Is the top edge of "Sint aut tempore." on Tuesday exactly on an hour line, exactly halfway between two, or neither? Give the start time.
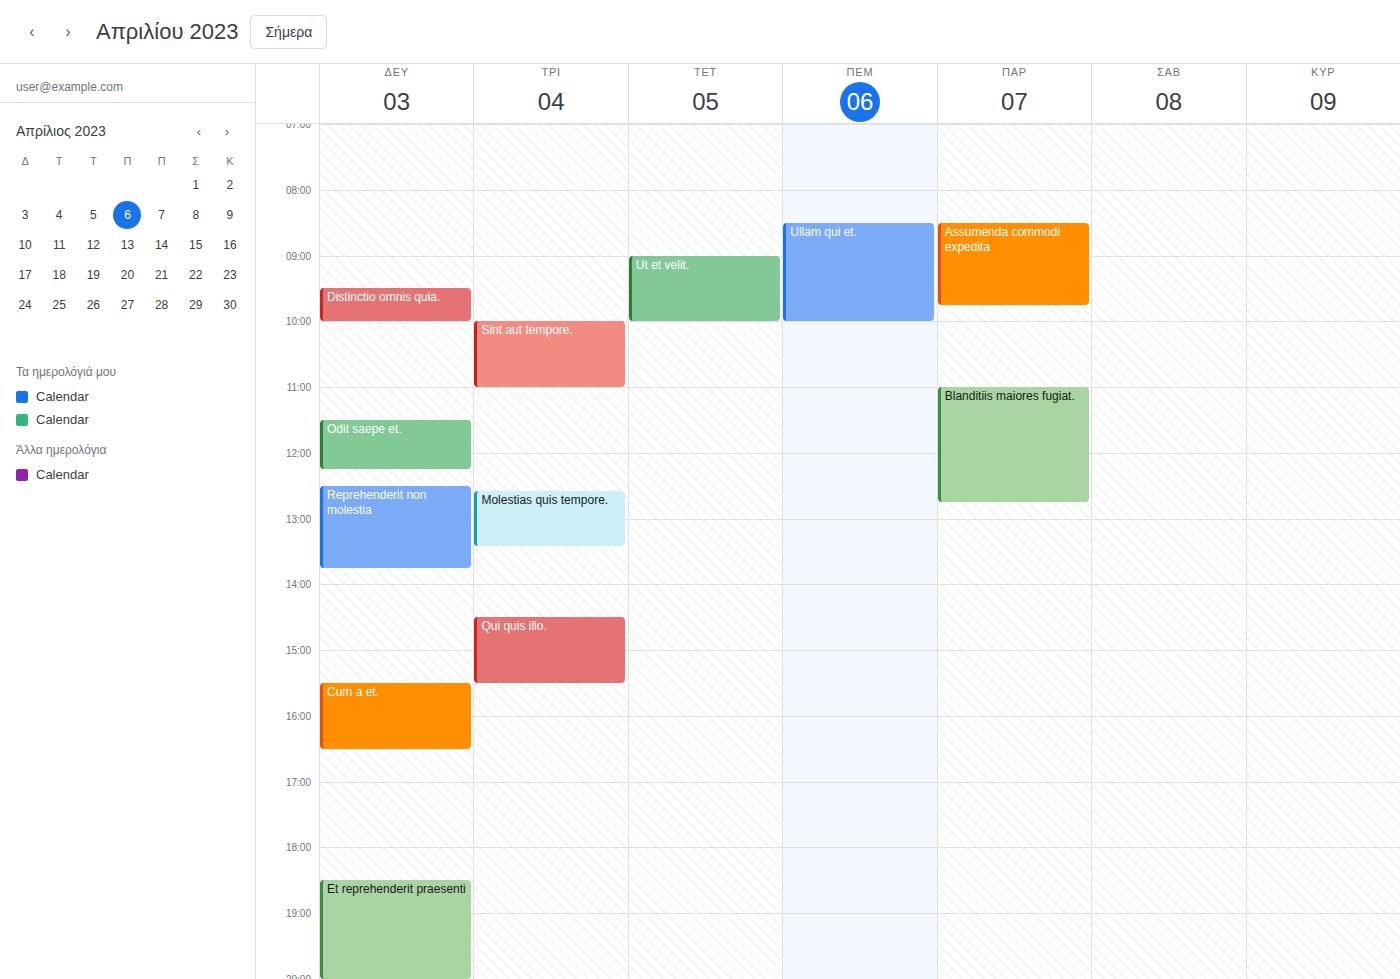
10:00 AM -- exactly on the 10 AM line.